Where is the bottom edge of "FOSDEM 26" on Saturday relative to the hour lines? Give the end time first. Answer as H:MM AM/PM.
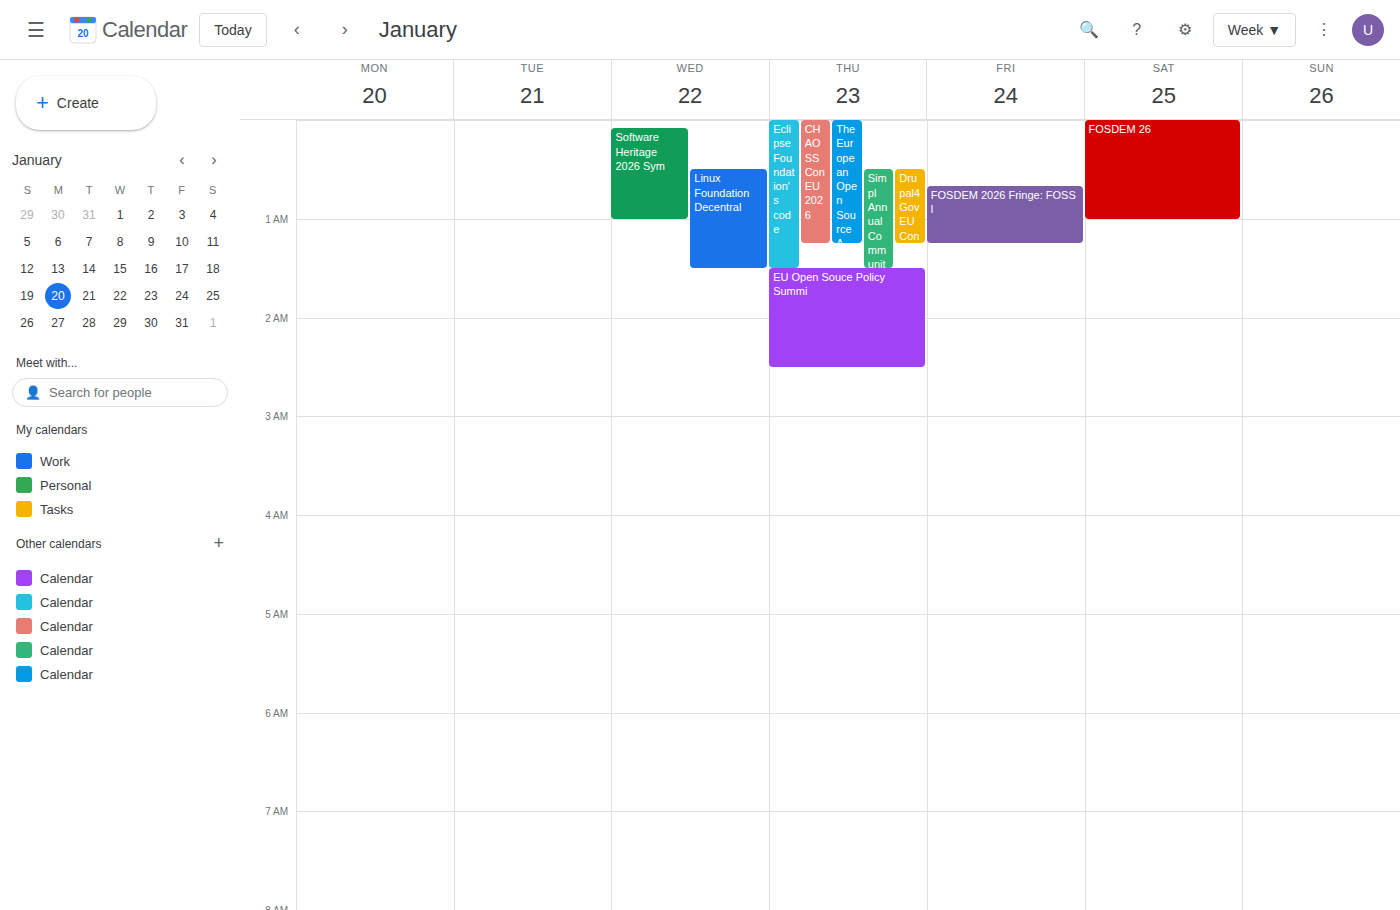
1:00 AM -- exactly on the 1 AM line.